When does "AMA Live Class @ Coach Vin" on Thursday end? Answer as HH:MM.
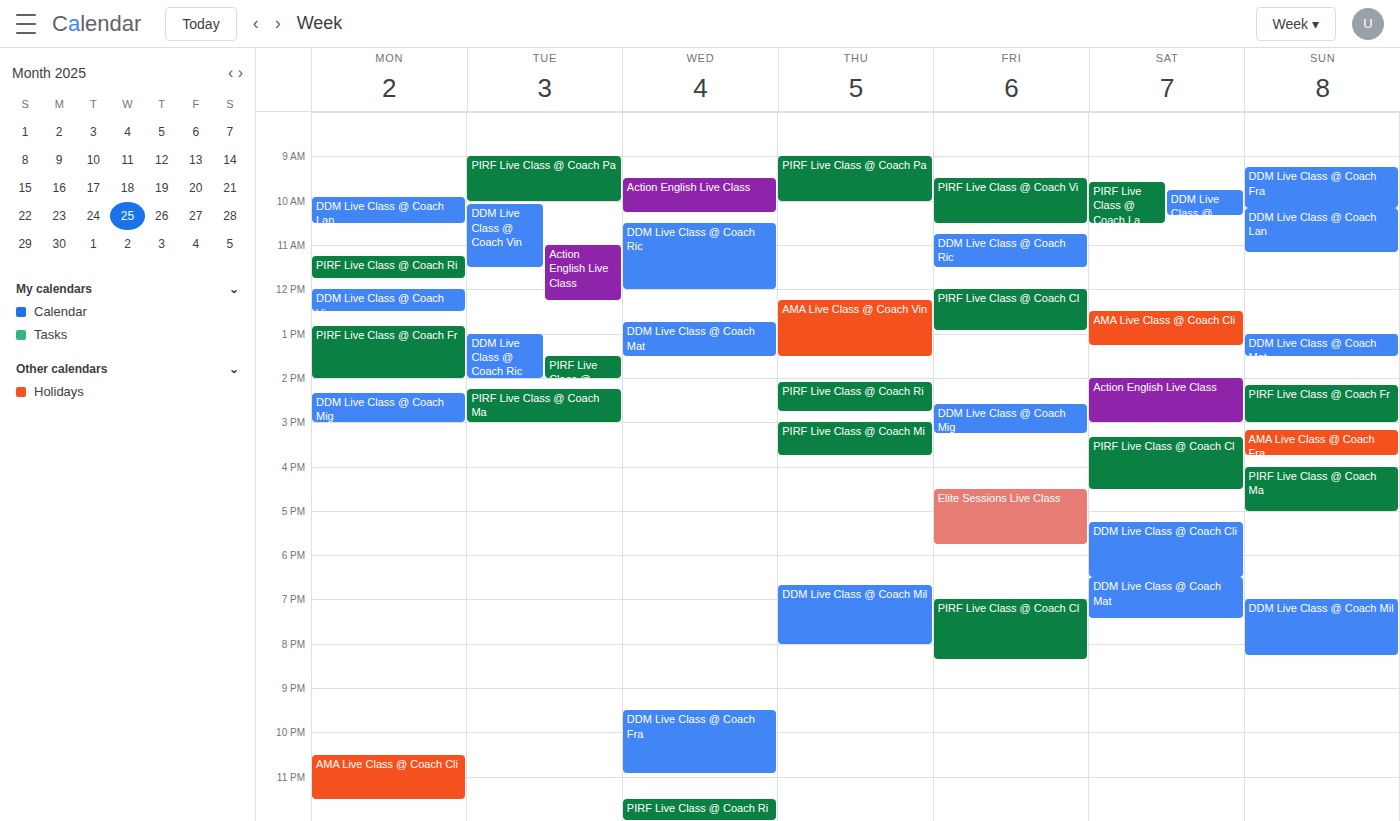
13:30